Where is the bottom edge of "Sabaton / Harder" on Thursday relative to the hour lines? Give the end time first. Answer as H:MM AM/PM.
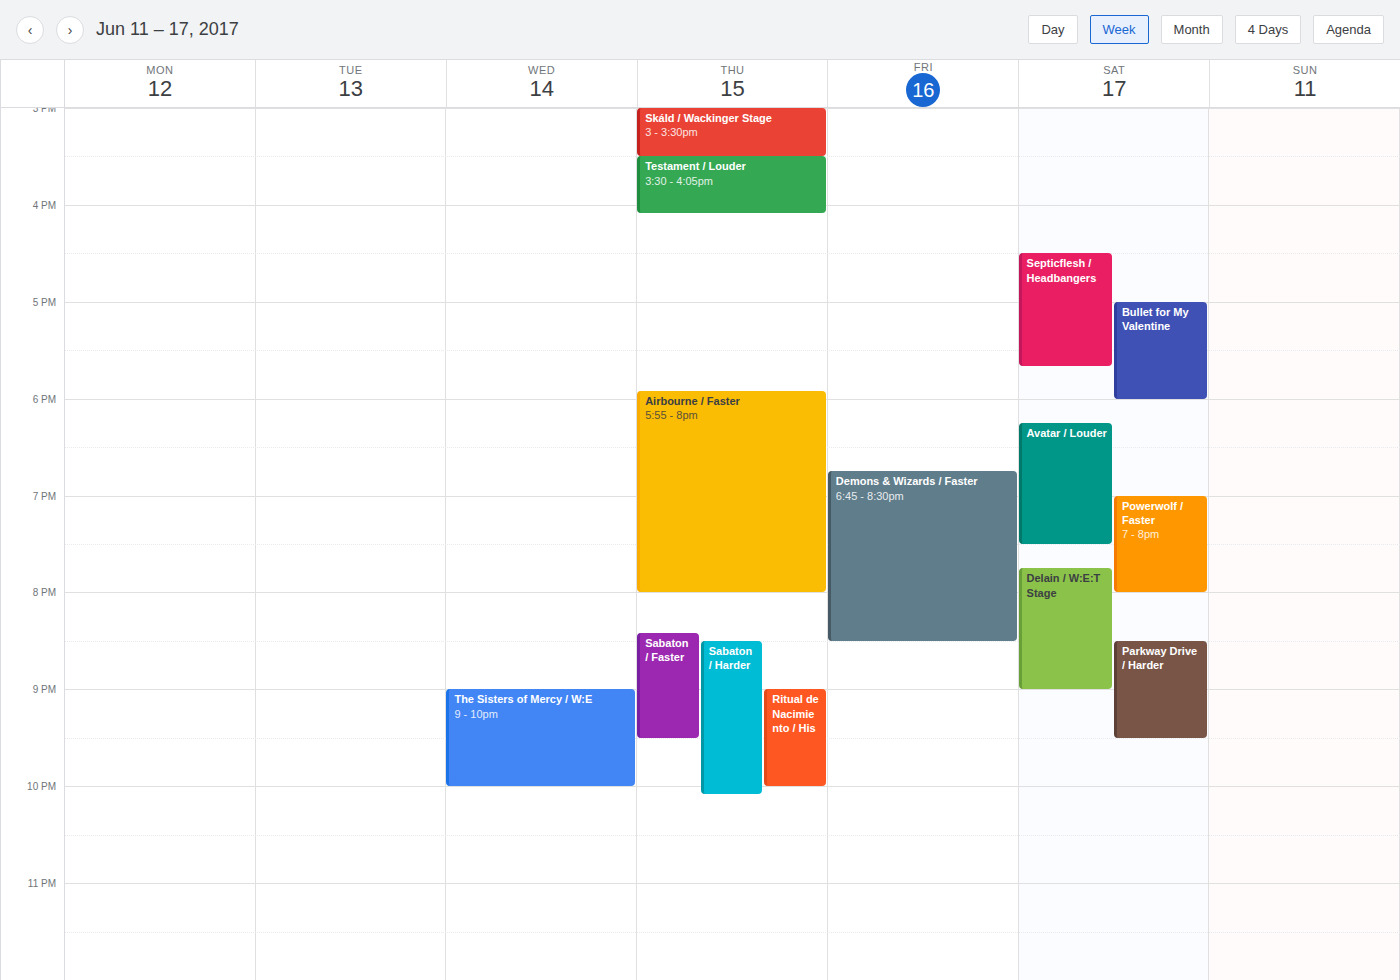
10:05 PM -- neither: 5 minutes below the 10 PM line and 55 minutes above the 11 PM line.